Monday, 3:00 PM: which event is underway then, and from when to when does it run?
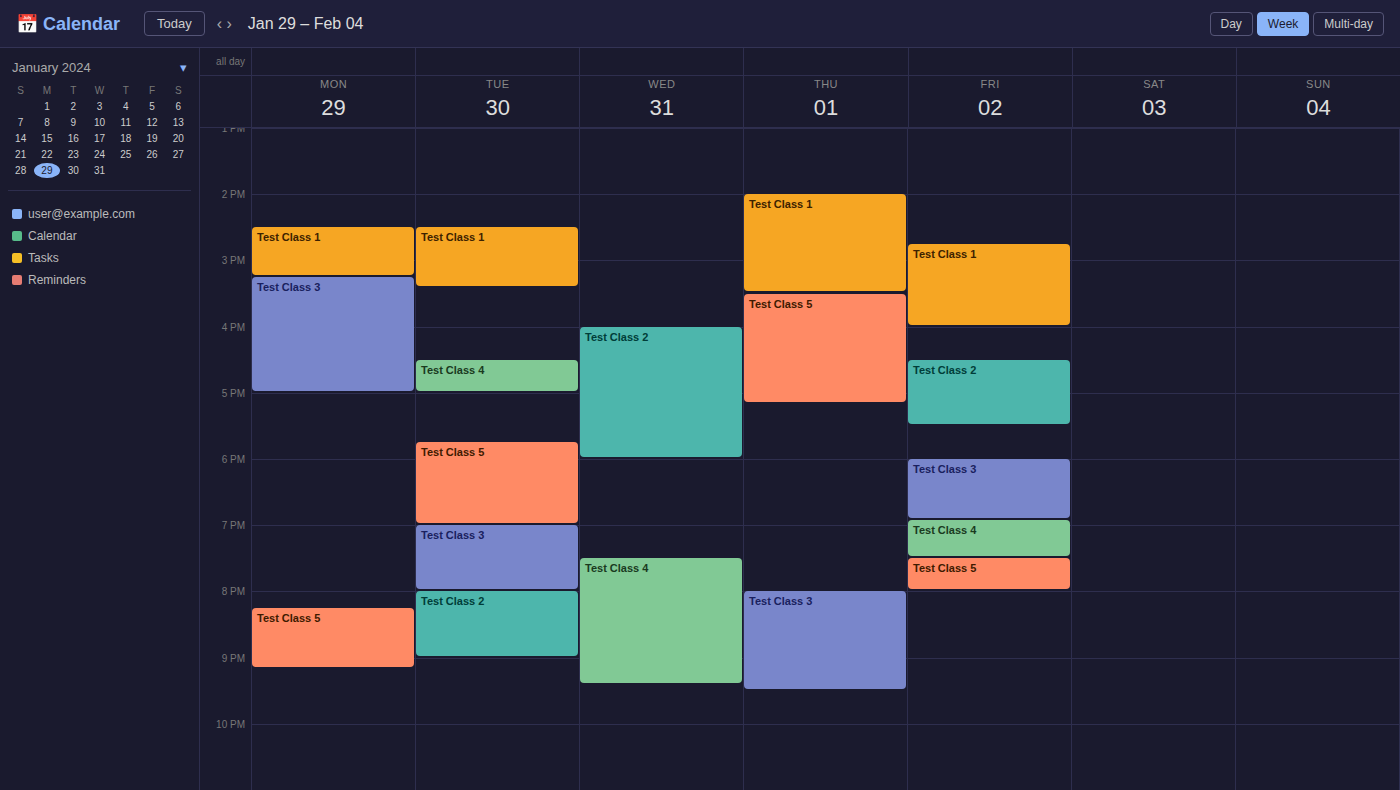
"Test Class 1", 2:30 PM to 3:15 PM